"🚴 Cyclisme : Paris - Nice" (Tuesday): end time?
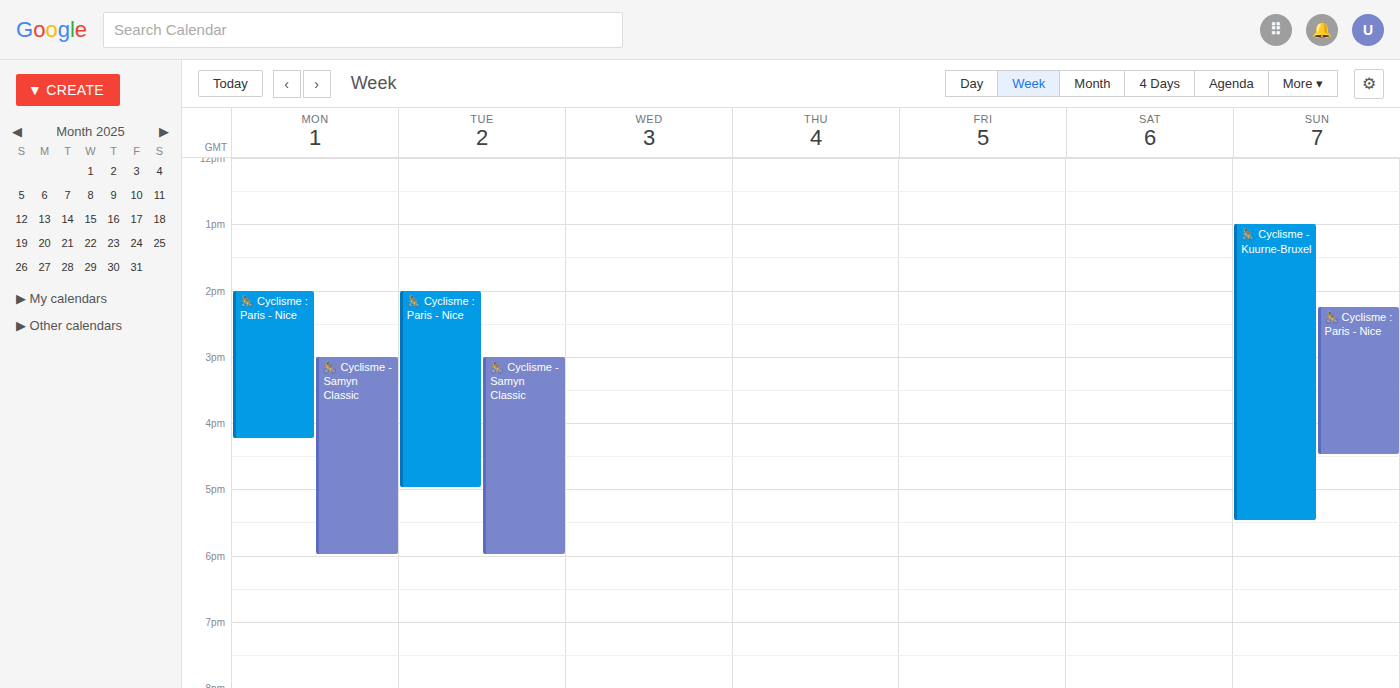
5:00 PM